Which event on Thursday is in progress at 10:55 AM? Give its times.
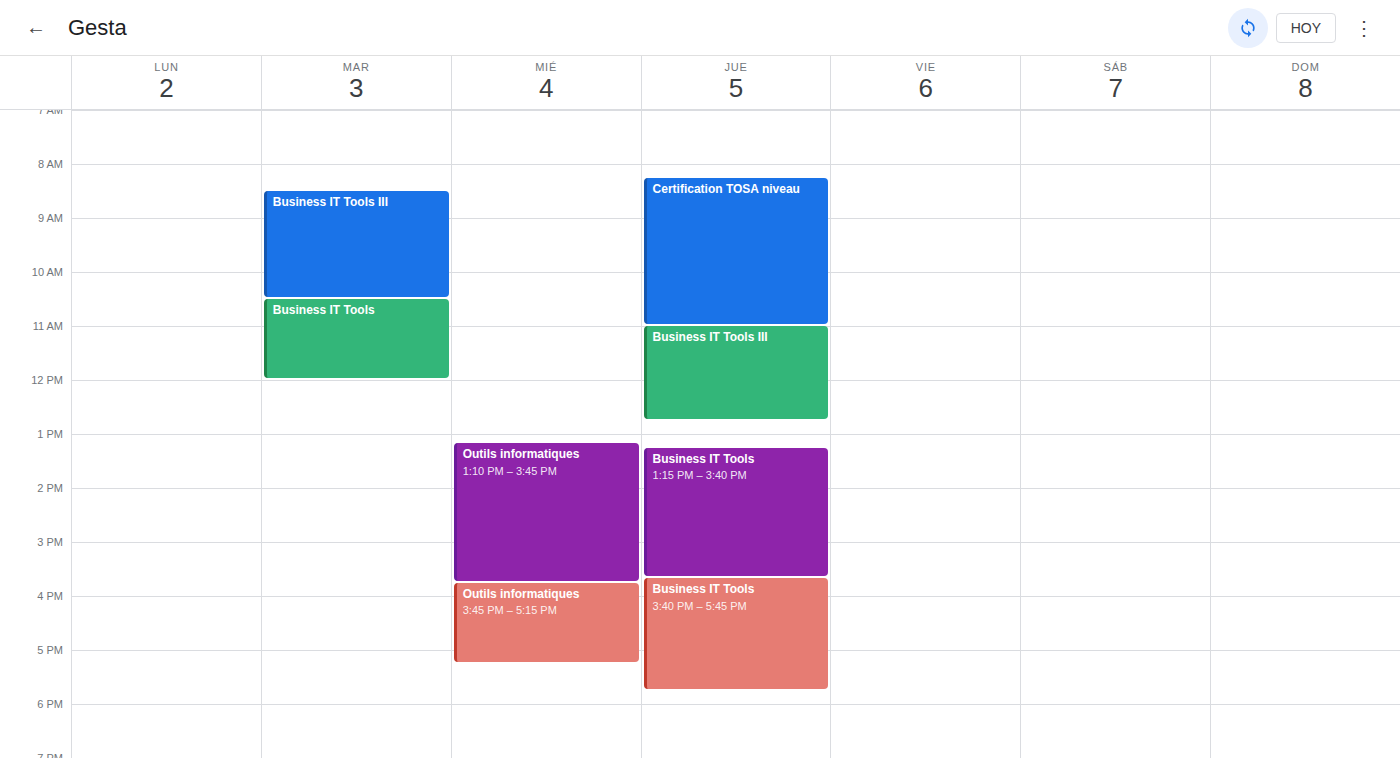
"Certification TOSA niveau", 8:15 AM to 11:00 AM